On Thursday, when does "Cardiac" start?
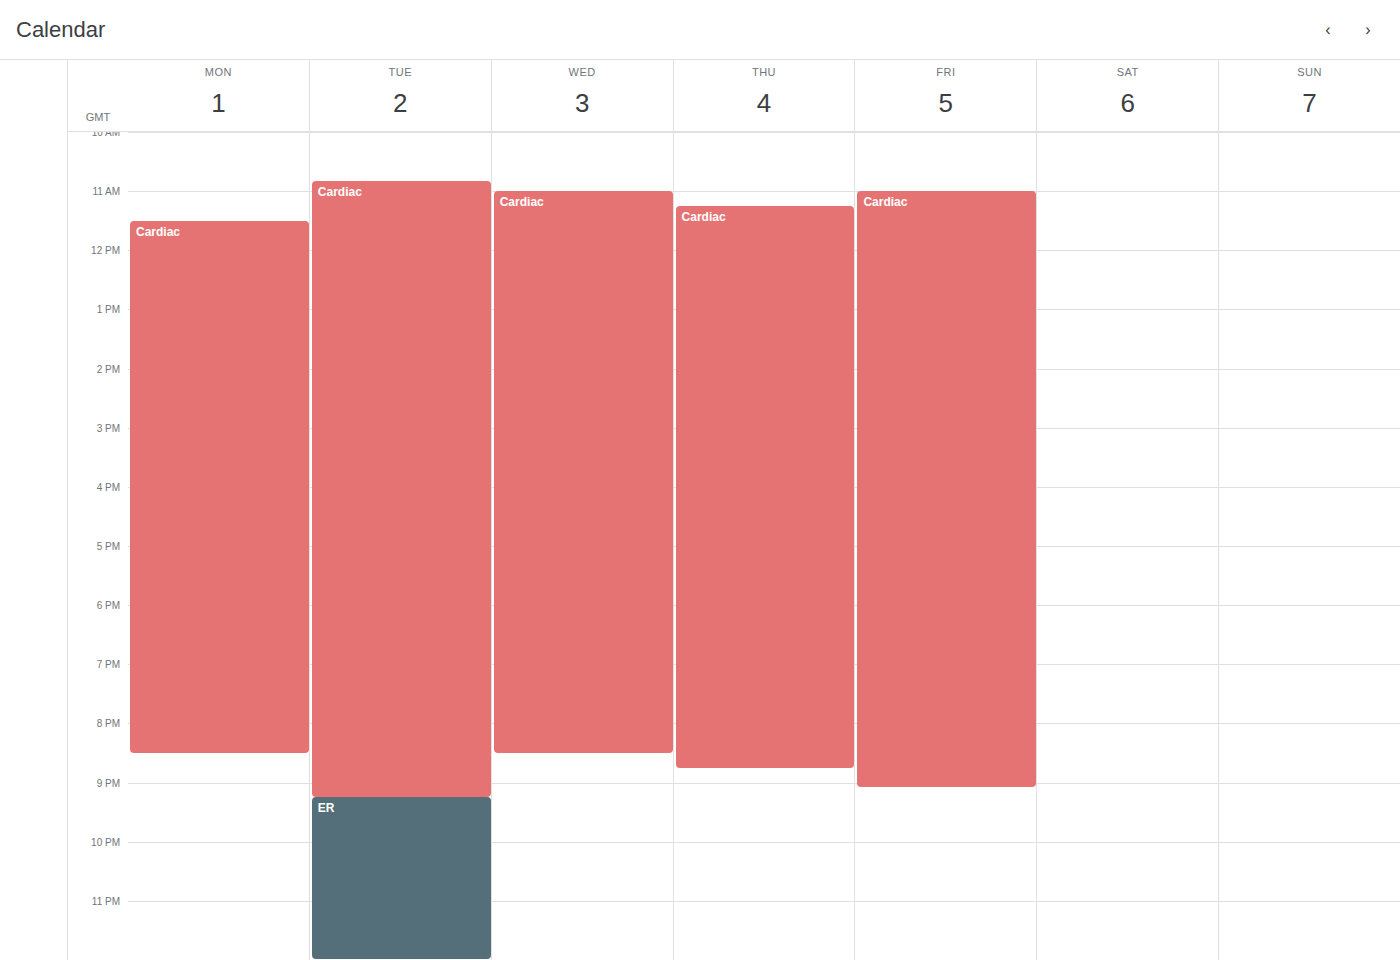
11:15 AM